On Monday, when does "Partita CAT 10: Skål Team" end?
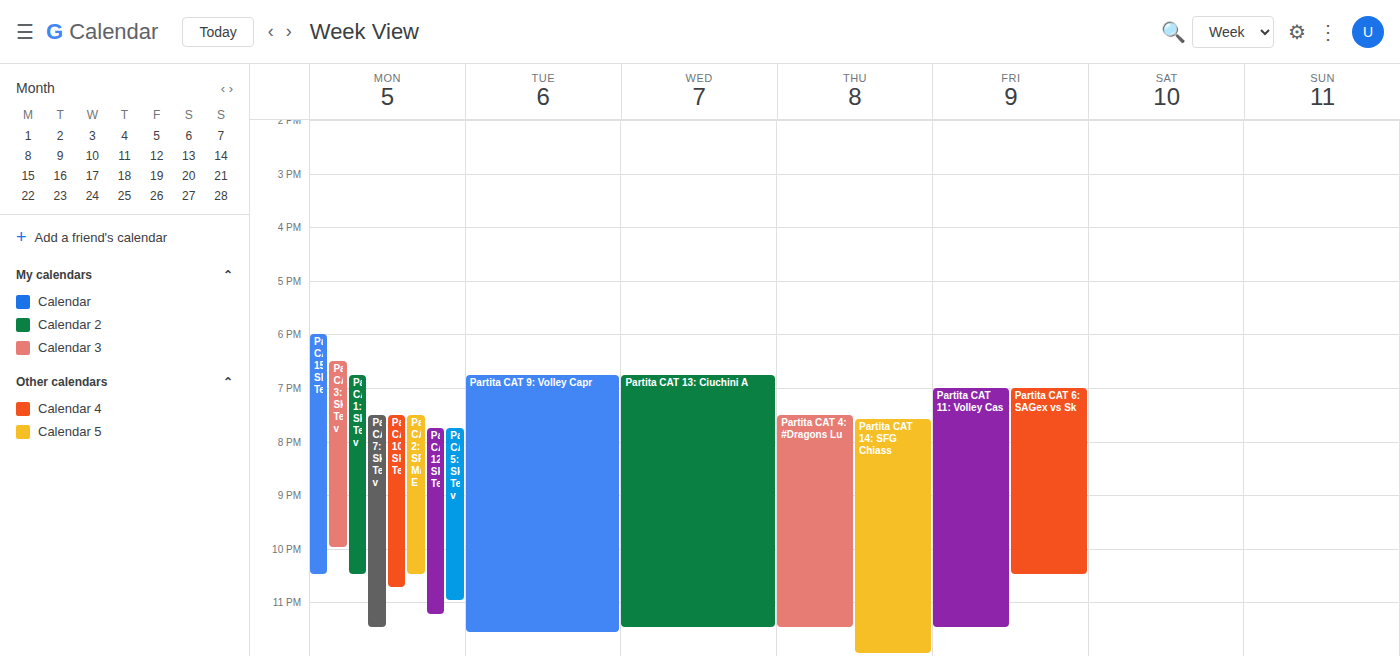
10:45 PM